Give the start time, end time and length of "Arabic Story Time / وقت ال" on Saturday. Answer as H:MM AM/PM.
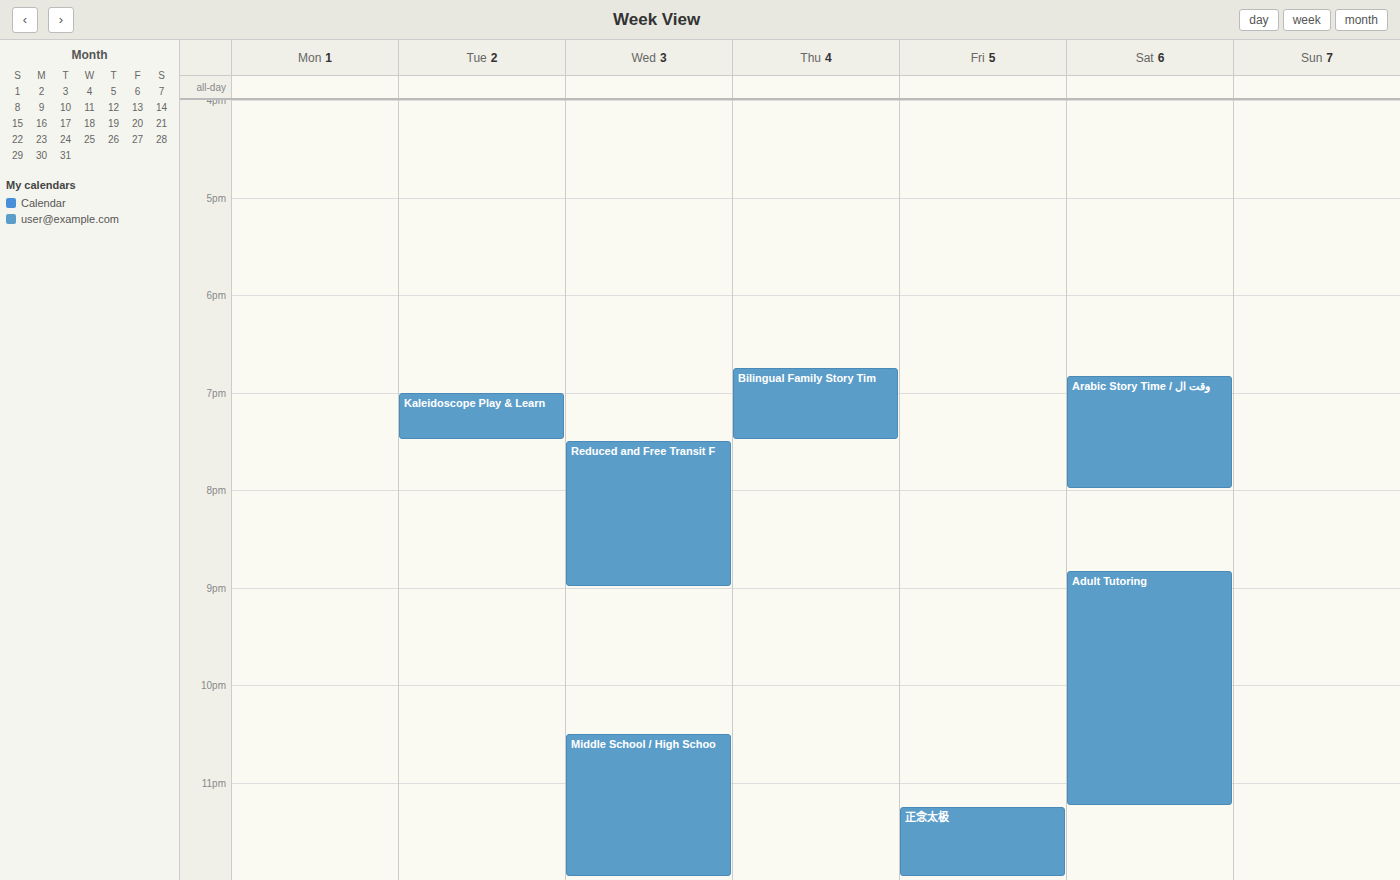
6:50 PM to 8:00 PM, 1 hour 10 minutes